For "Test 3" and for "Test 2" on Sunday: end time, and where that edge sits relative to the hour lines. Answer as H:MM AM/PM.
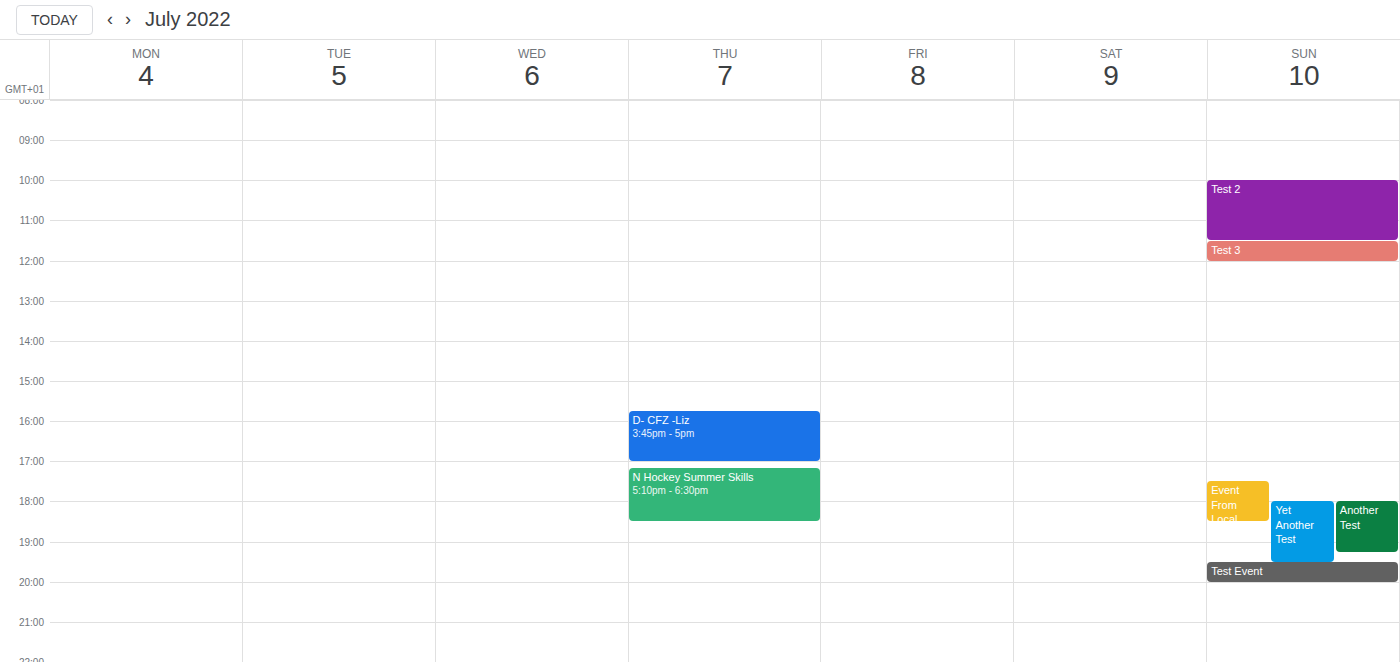
"Test 3": 12:00 PM, exactly on the 12 PM line. "Test 2": 11:30 AM, halfway between the 11 AM and 12 PM lines.